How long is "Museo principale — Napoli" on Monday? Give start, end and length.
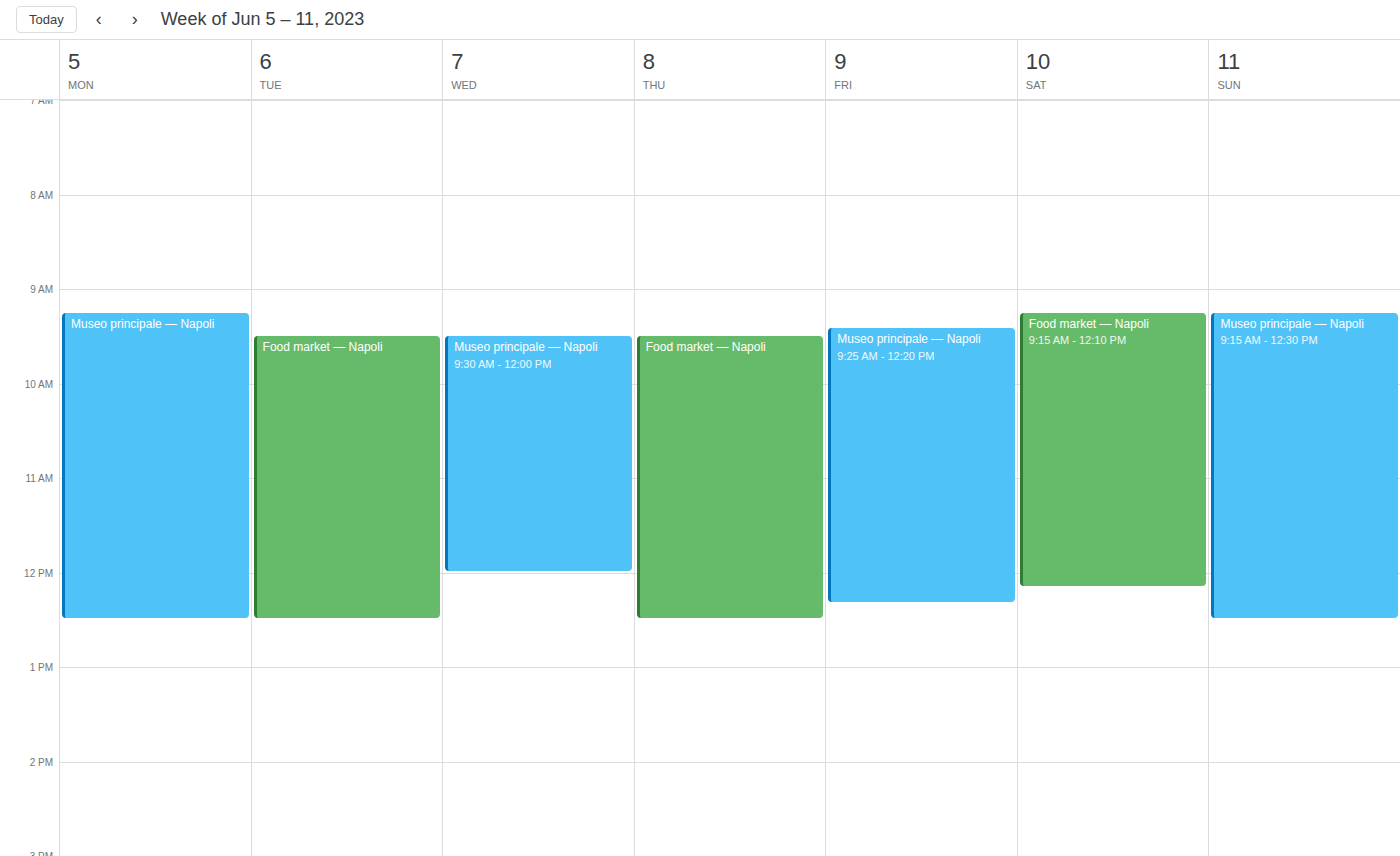
9:15 AM to 12:30 PM, 3 hours 15 minutes